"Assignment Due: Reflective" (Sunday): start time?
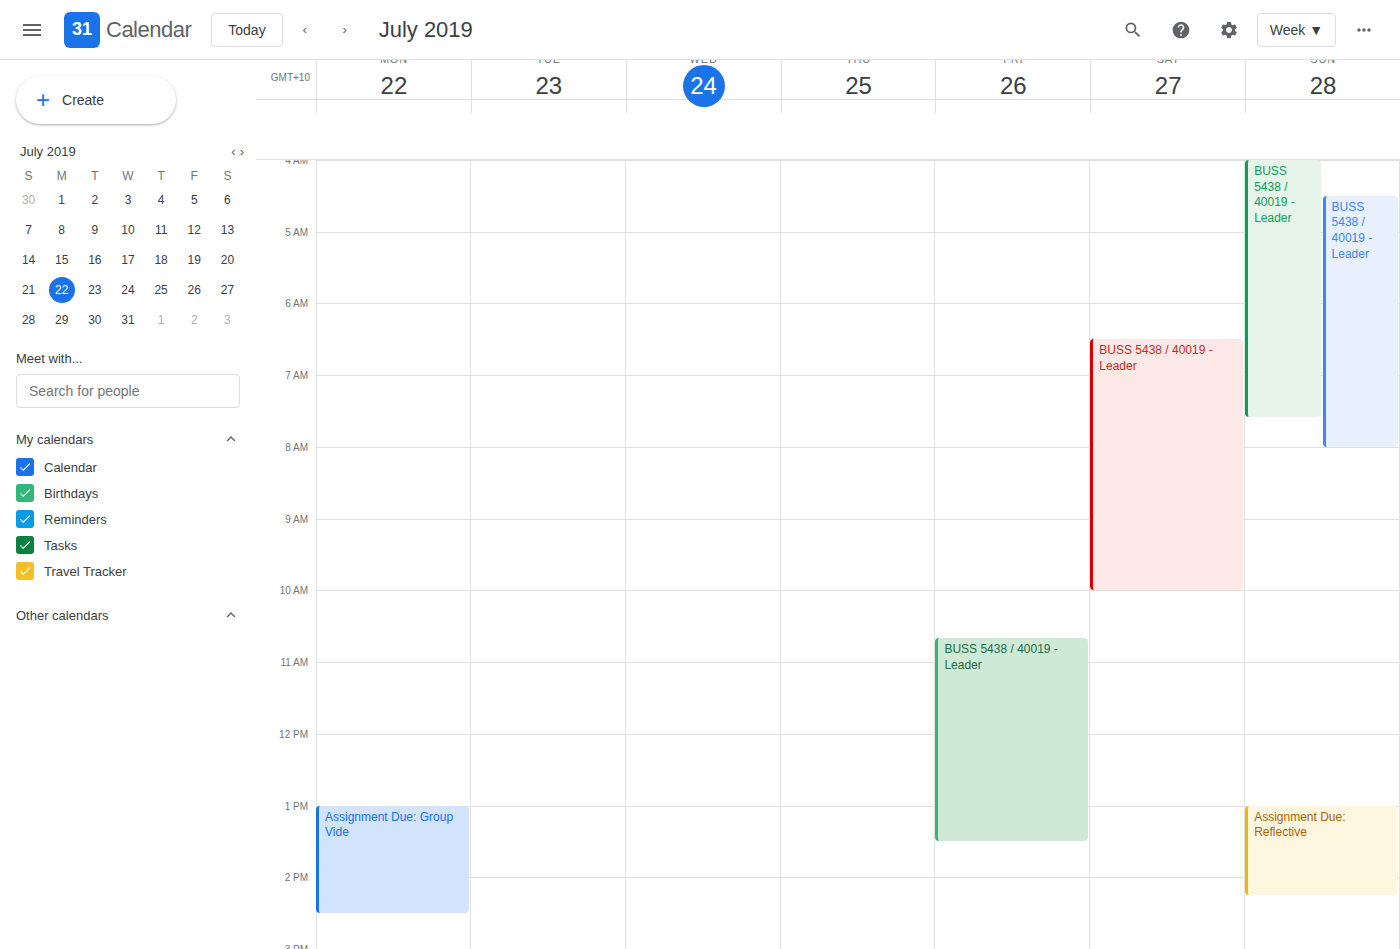
1:00 PM